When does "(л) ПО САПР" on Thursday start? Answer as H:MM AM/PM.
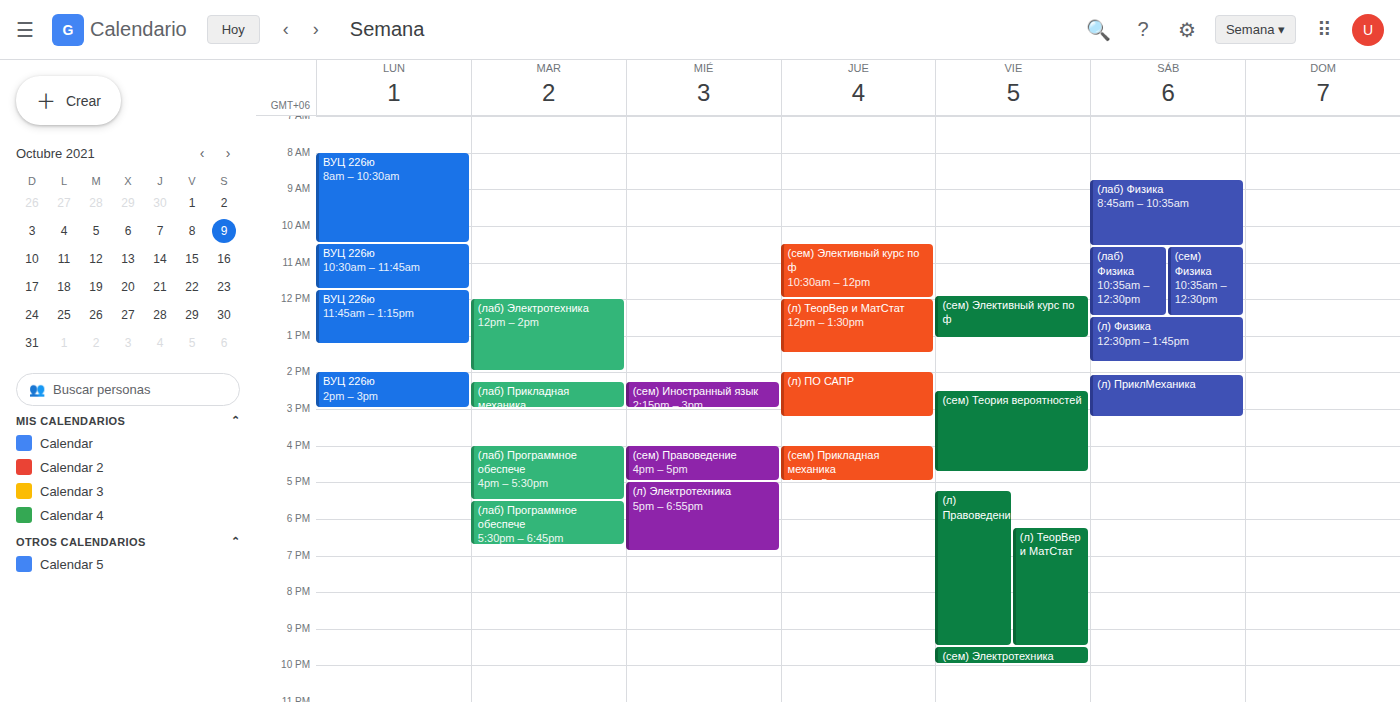
2:00 PM